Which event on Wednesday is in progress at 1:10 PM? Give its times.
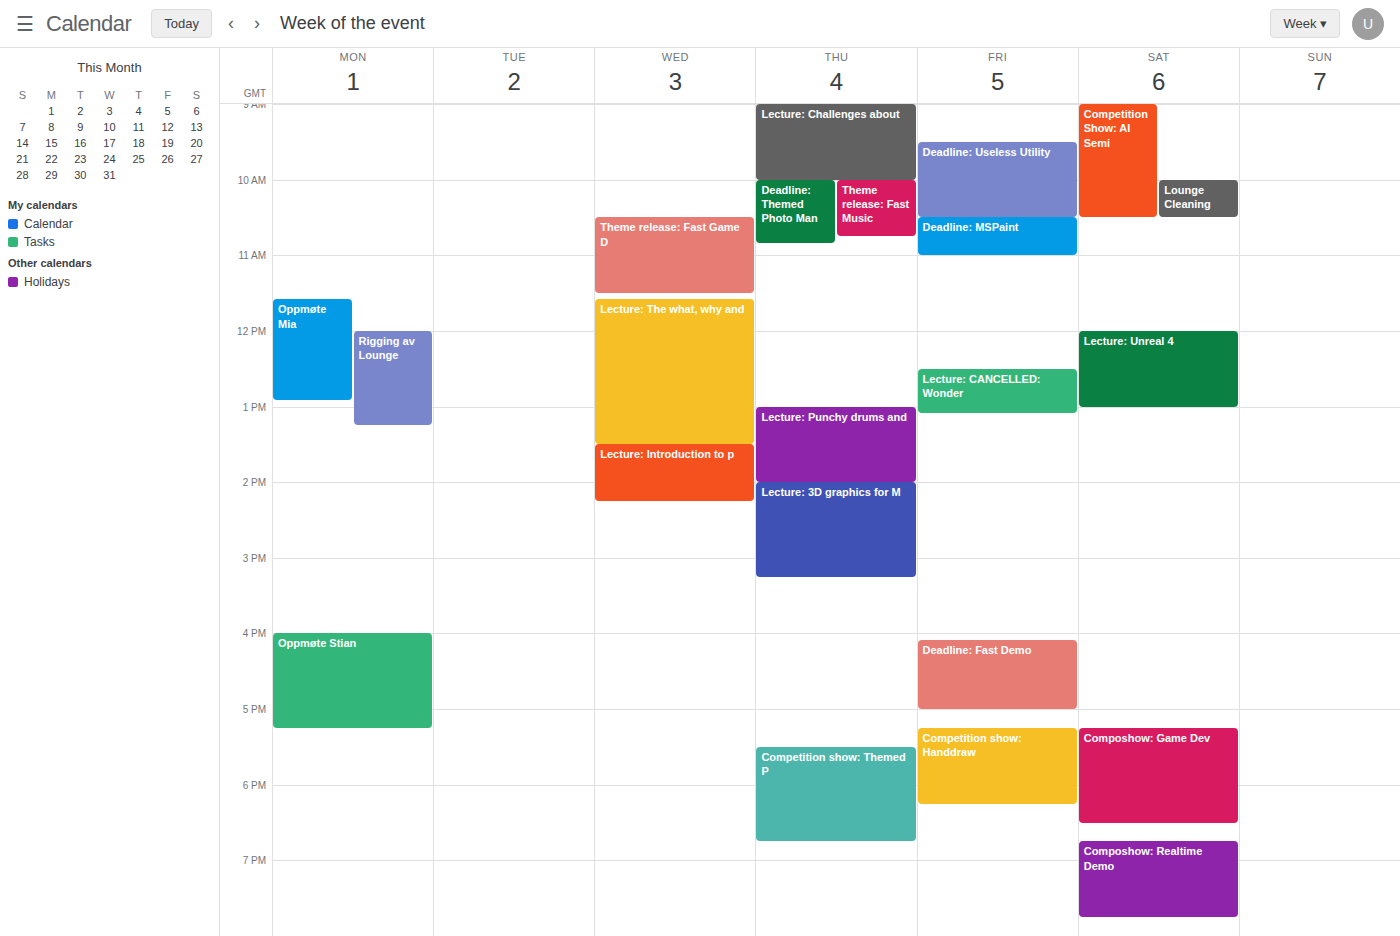
"Lecture: The what, why and", 11:35 AM to 1:30 PM